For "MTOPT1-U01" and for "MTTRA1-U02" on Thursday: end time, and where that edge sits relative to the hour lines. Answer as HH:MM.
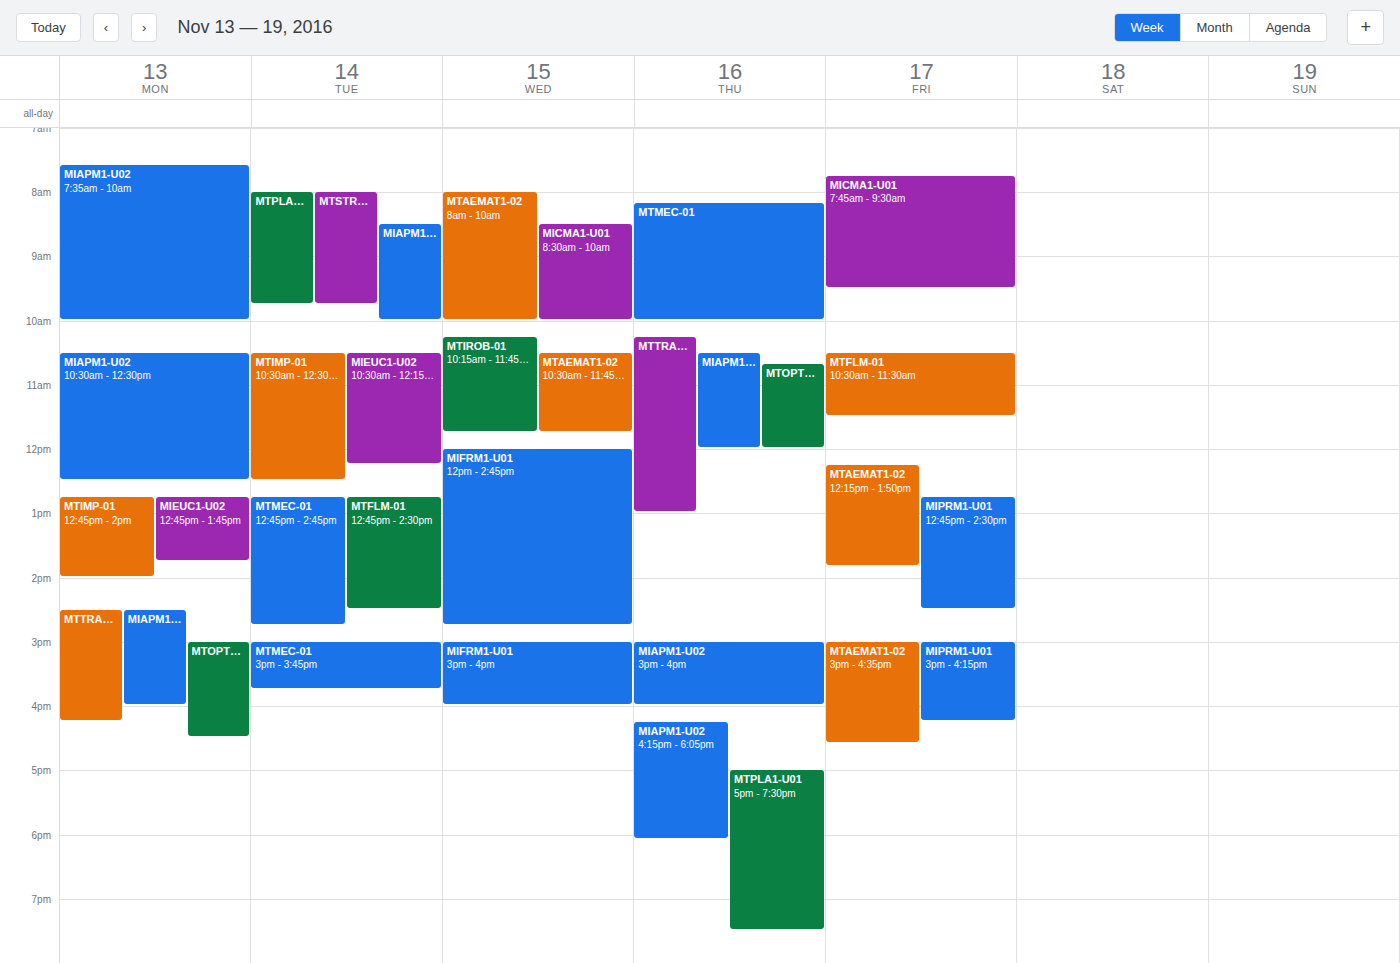
"MTOPT1-U01": 12:00, exactly on the 12:00 line. "MTTRA1-U02": 13:00, exactly on the 13:00 line.